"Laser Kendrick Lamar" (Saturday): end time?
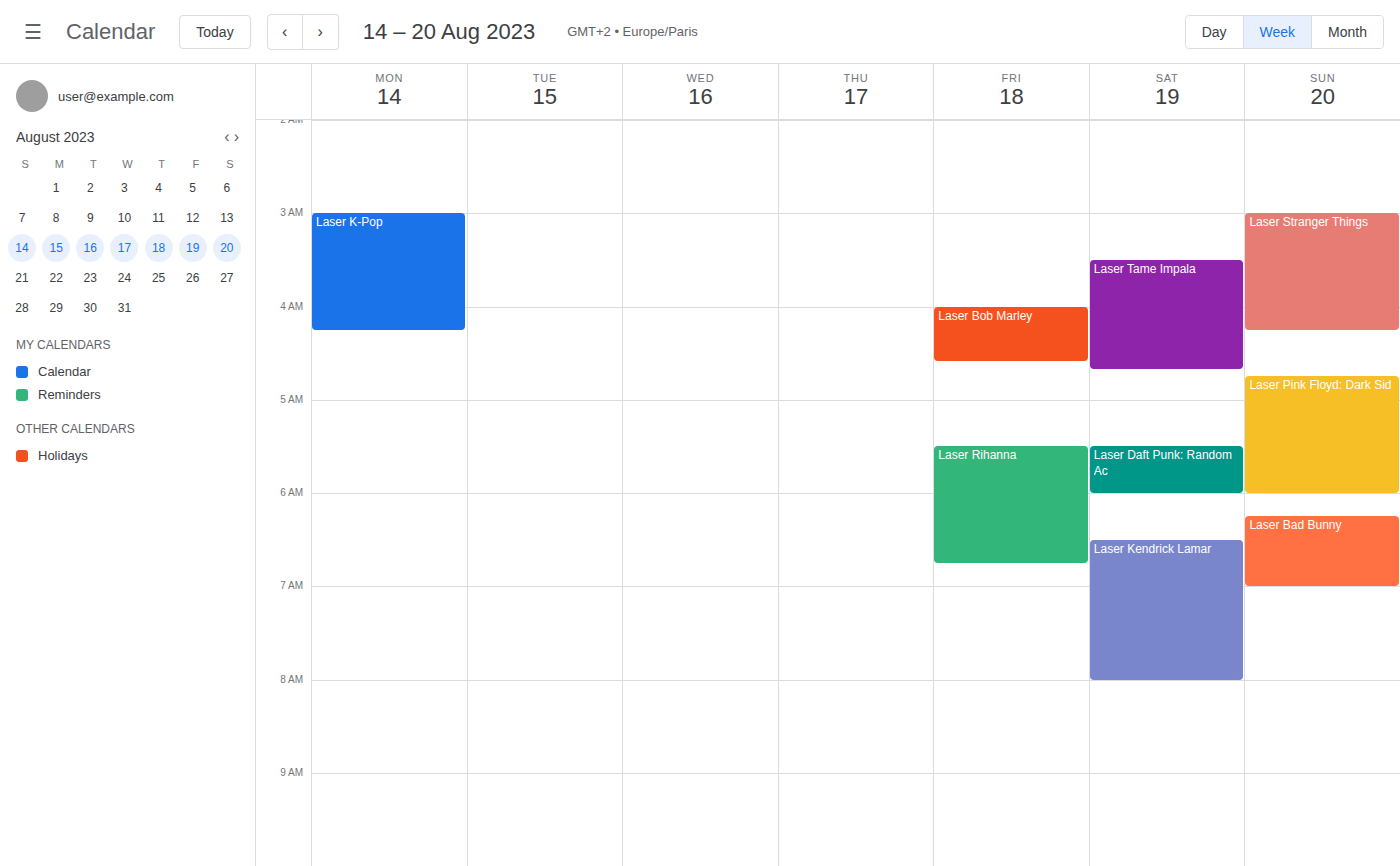
8:00 AM